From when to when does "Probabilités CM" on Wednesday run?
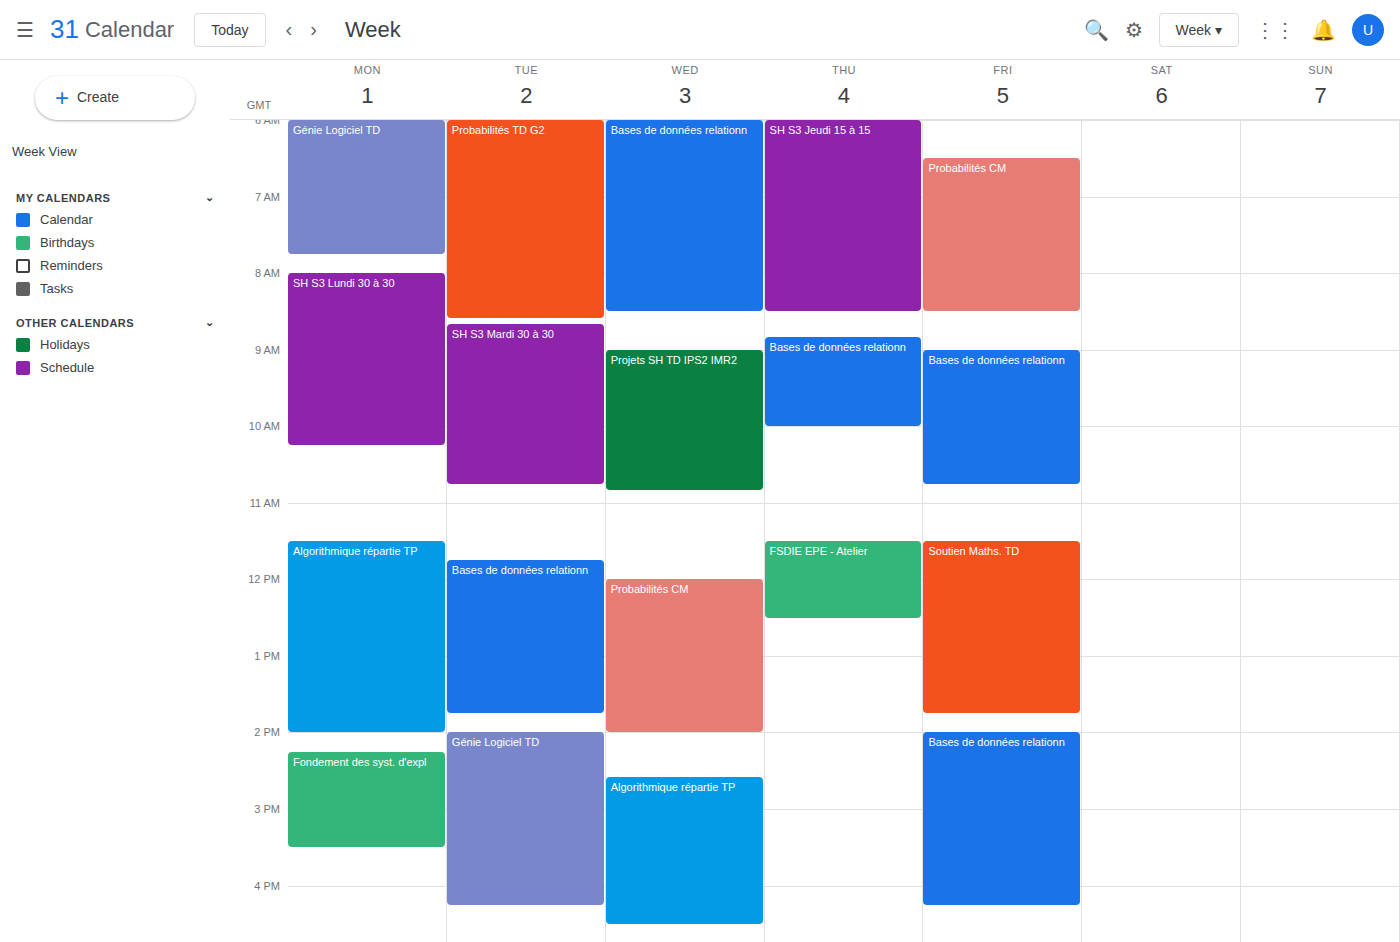
12:00 PM to 2:00 PM